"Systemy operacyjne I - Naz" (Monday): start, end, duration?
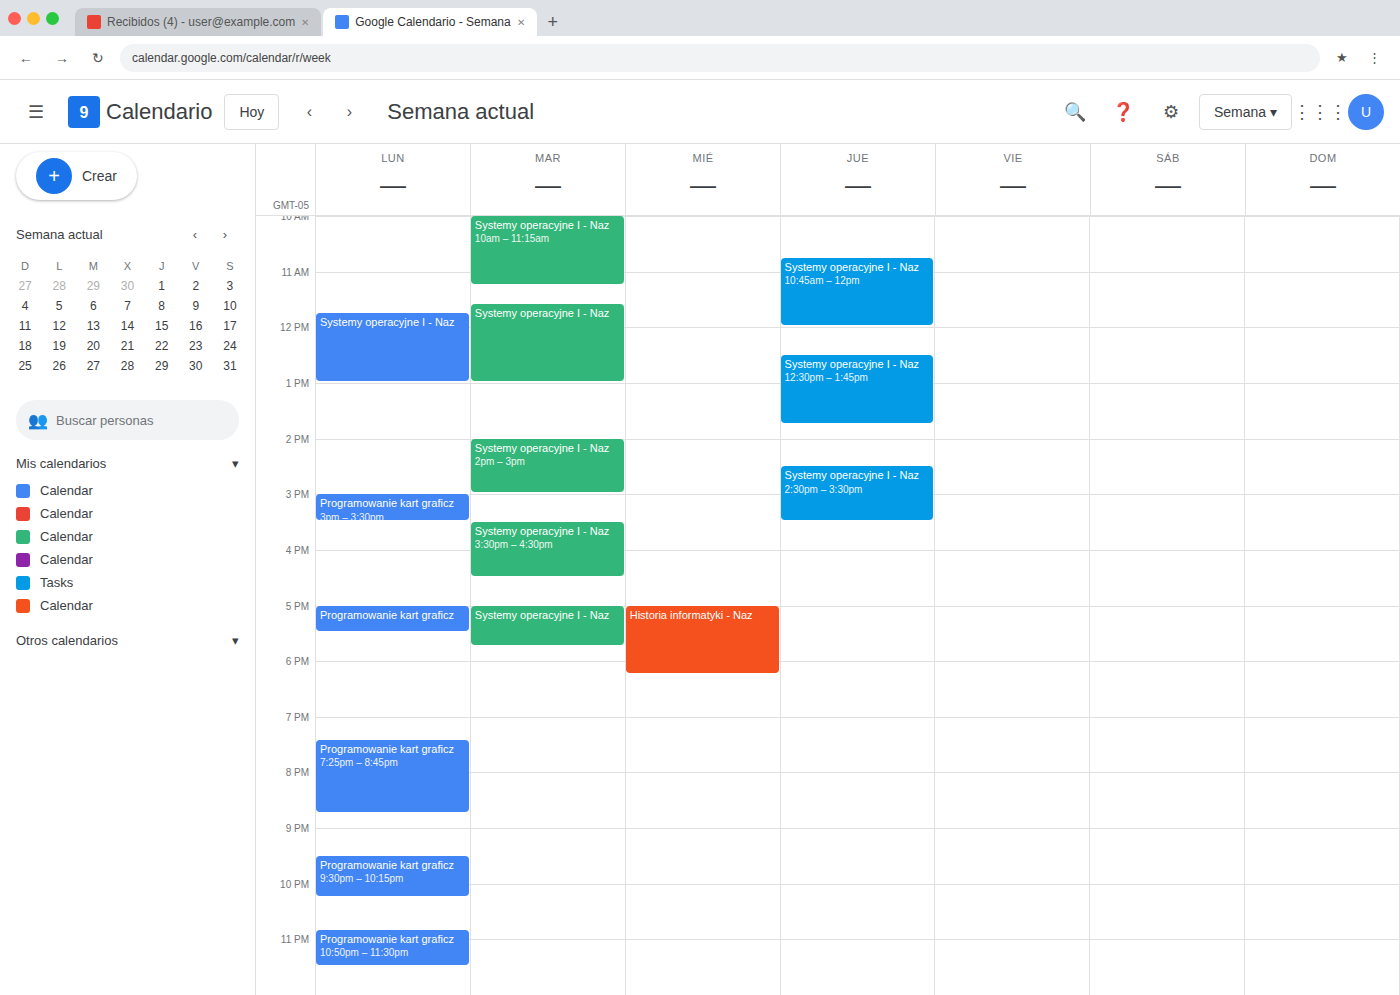
11:45 AM to 1:00 PM, 1 hour 15 minutes